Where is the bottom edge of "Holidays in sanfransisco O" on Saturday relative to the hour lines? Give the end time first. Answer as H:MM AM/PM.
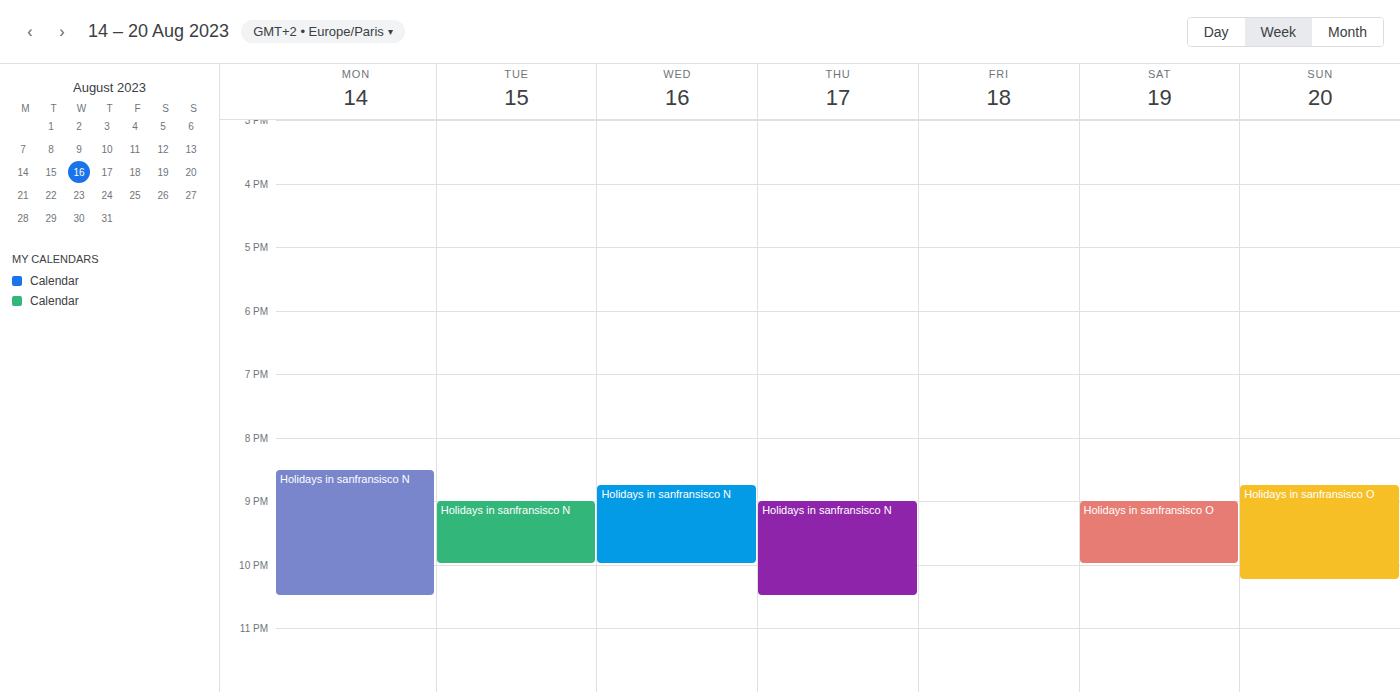
10:00 PM -- exactly on the 10 PM line.